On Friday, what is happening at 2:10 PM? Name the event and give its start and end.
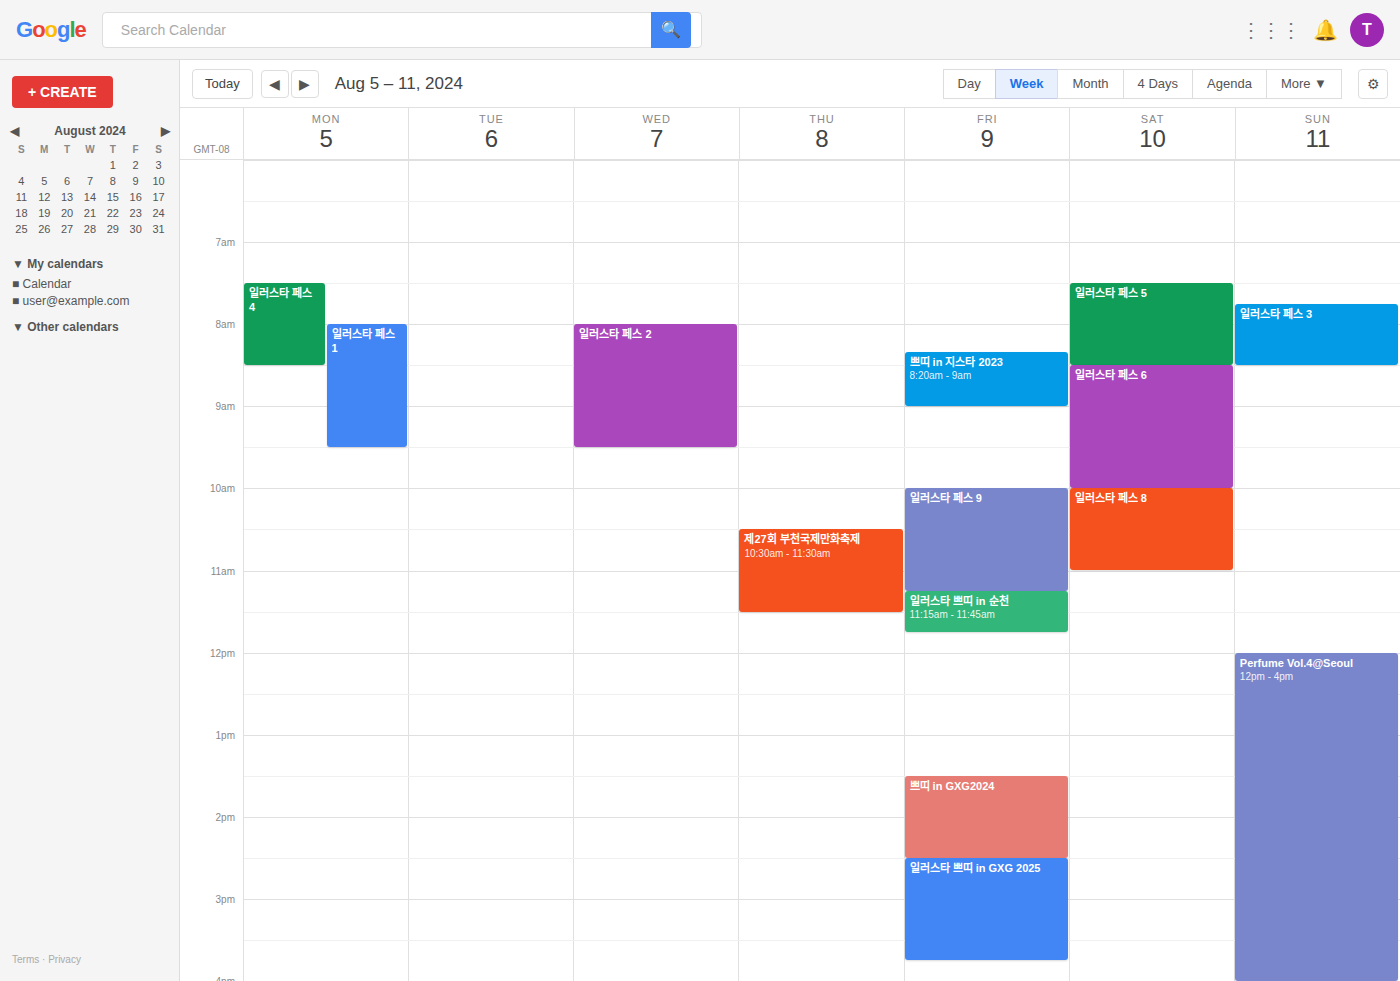
"쁘띠 in GXG2024", 1:30 PM to 2:30 PM